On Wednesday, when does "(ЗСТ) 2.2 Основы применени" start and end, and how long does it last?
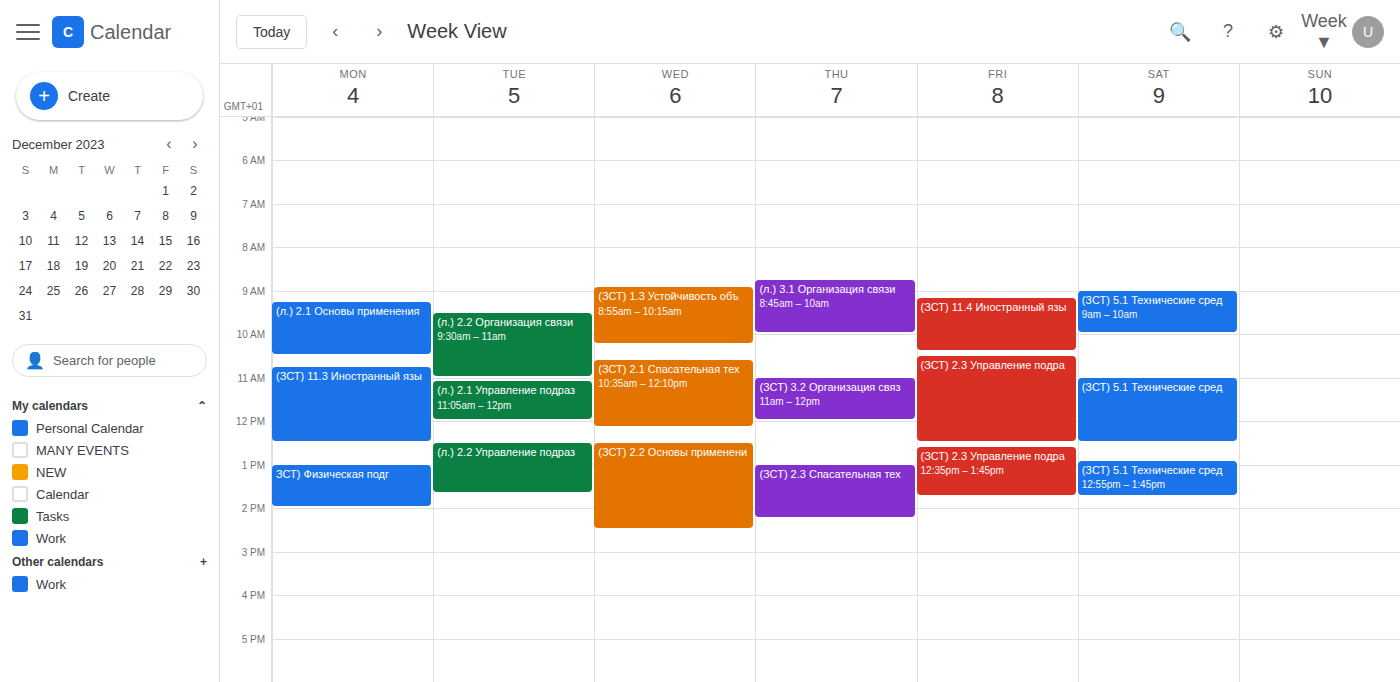
12:30 PM to 2:30 PM, 2 hours